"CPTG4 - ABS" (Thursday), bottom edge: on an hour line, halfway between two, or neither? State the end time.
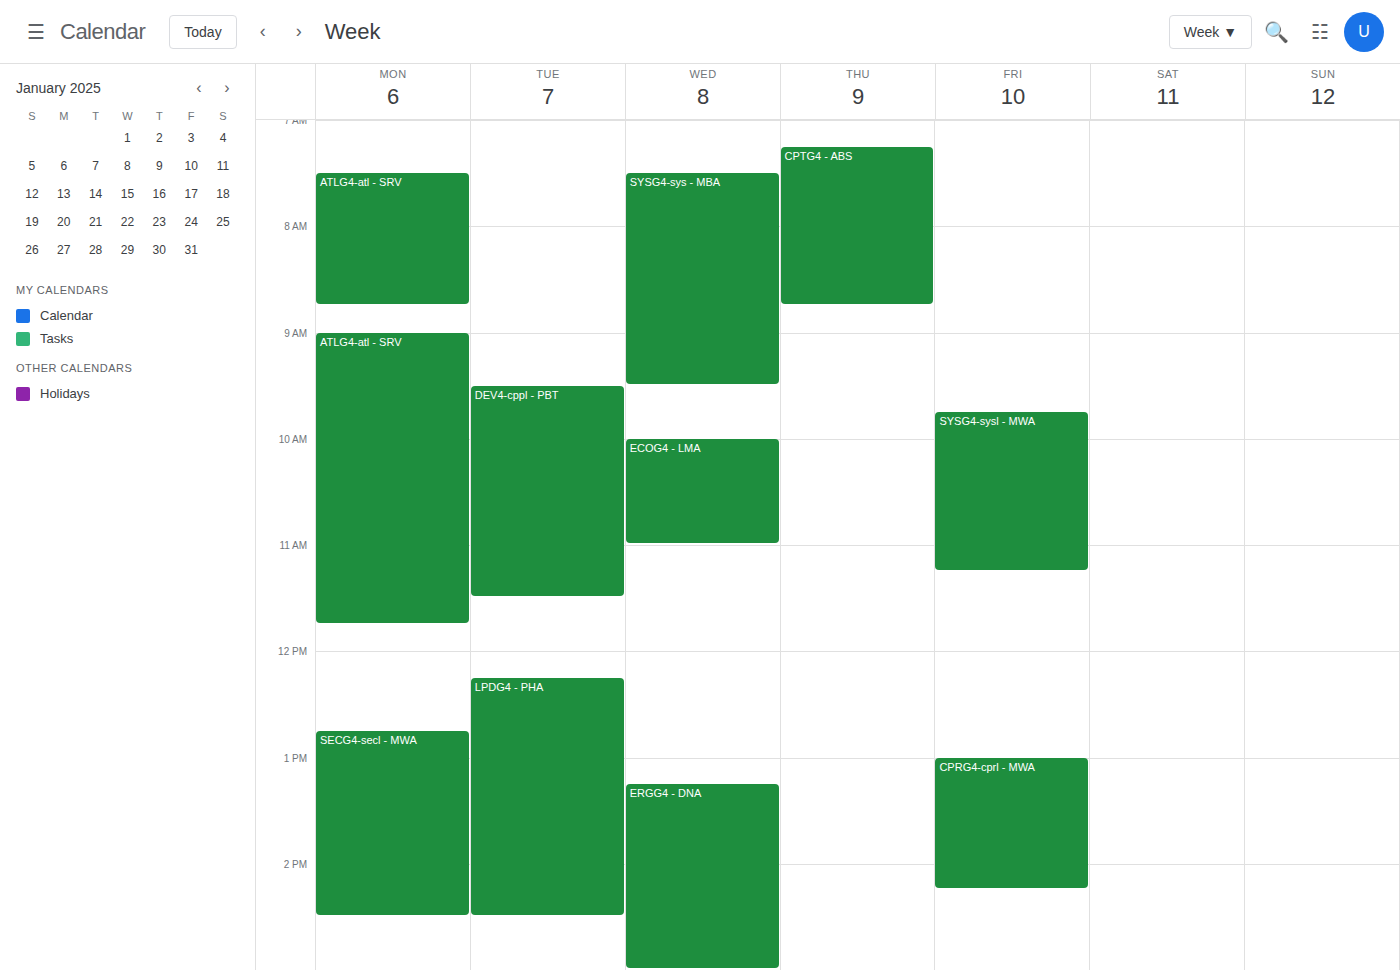
8:45 AM -- neither: three quarters of the way from the 8 AM line to the 9 AM line.